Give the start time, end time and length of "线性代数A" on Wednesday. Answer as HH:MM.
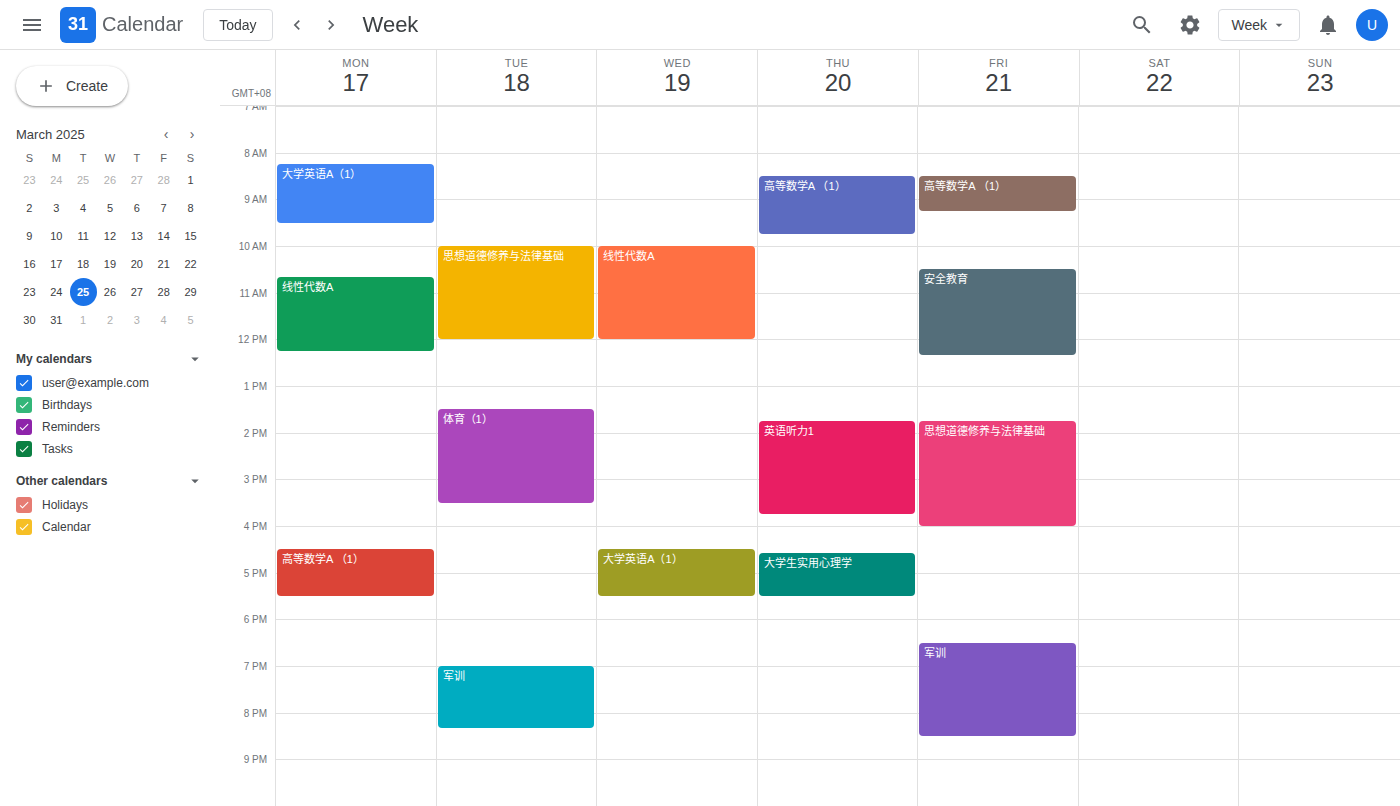
10:00 to 12:00, 2 hours